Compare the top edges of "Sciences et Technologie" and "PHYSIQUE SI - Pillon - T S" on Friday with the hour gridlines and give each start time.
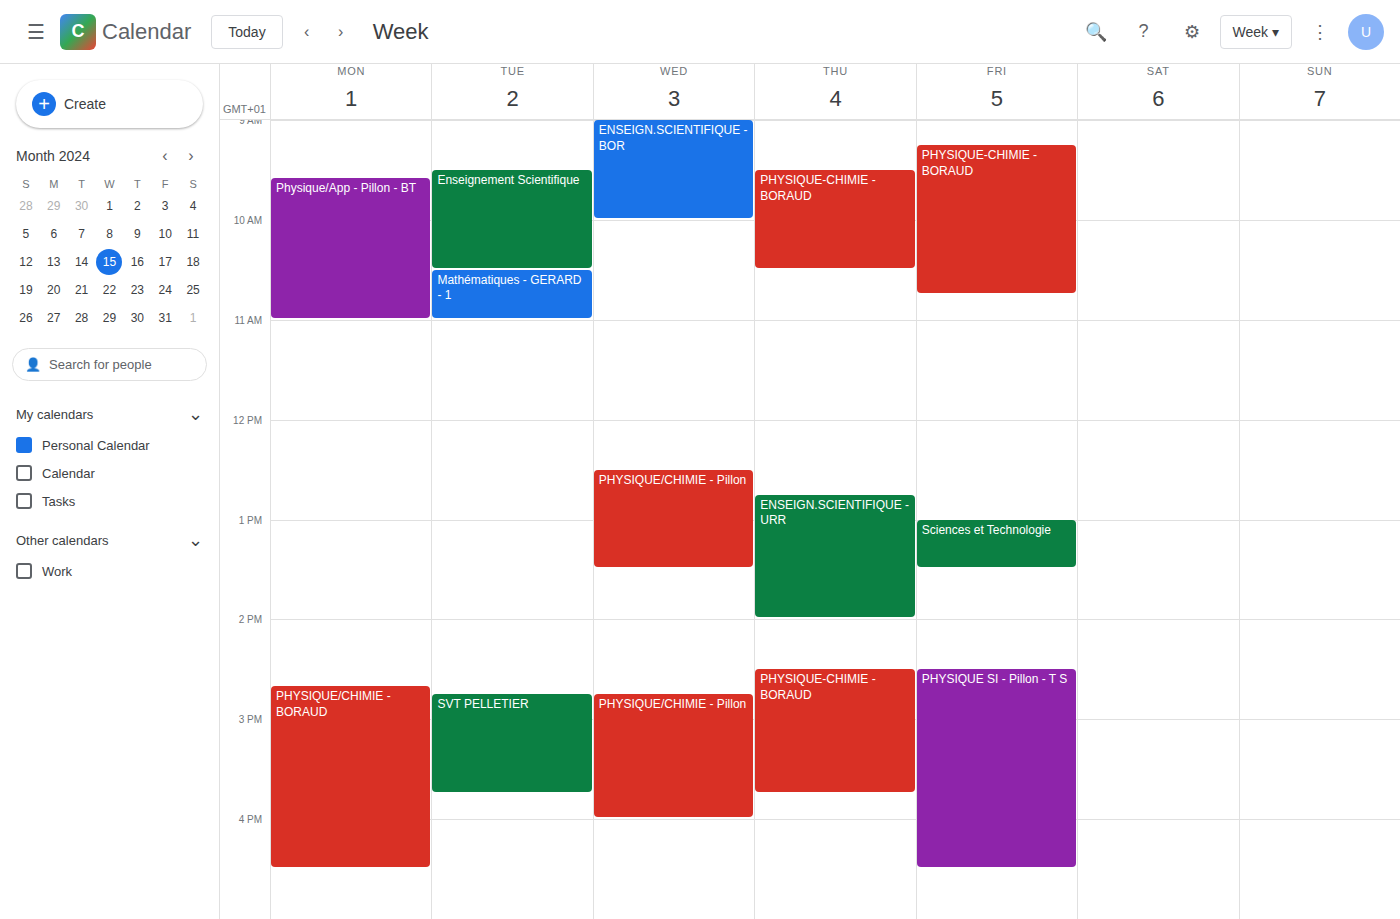
"Sciences et Technologie": 1:00 PM, exactly on the 1 PM line. "PHYSIQUE SI - Pillon - T S": 2:30 PM, halfway between the 2 PM and 3 PM lines.